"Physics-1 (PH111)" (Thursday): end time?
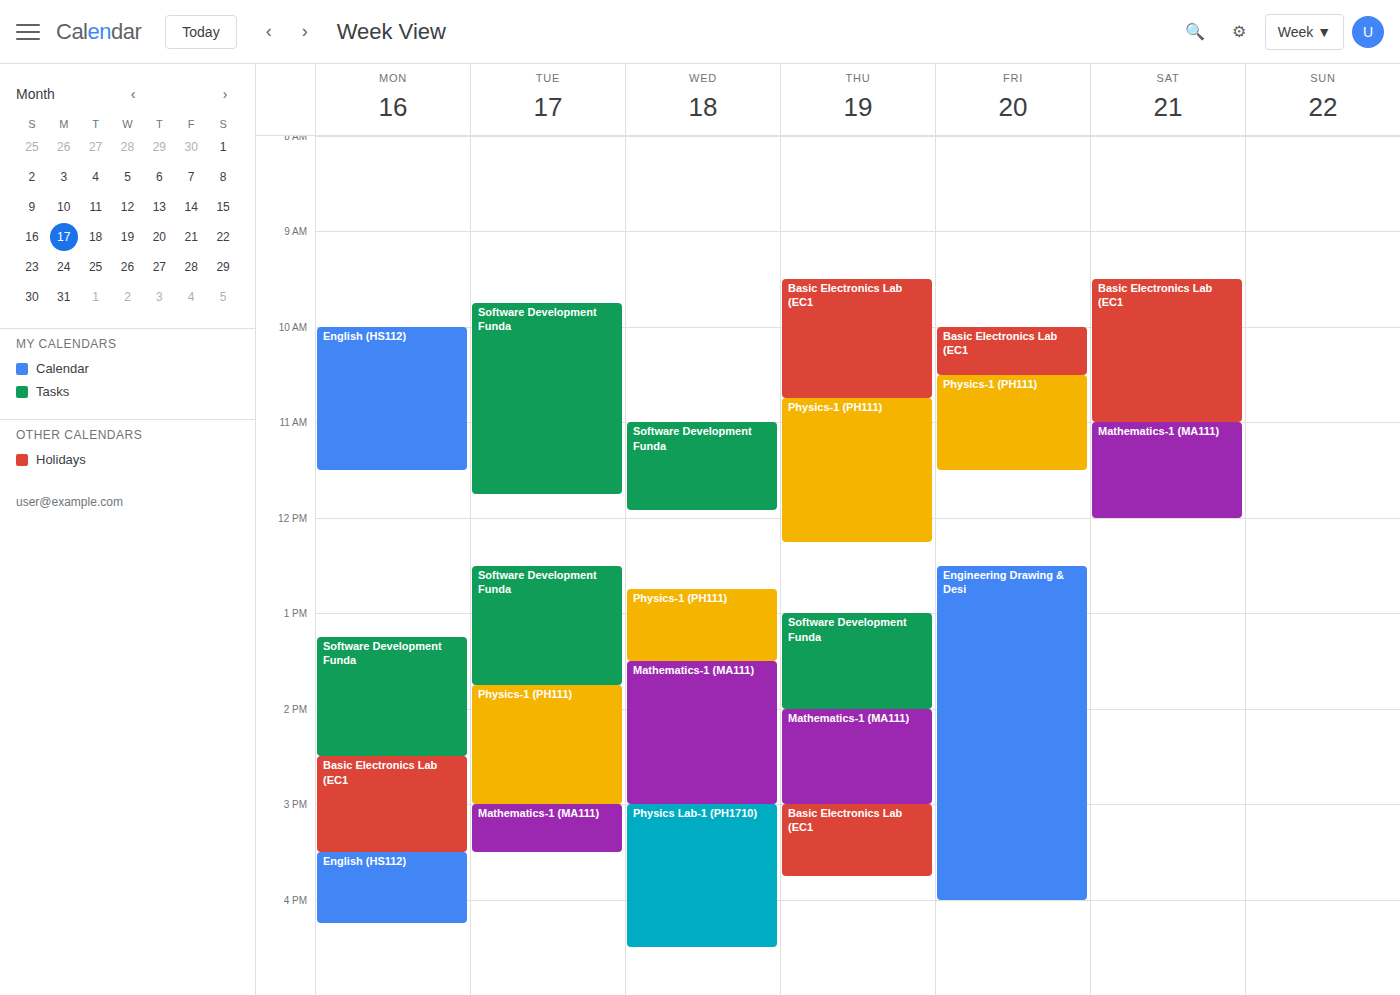
12:15